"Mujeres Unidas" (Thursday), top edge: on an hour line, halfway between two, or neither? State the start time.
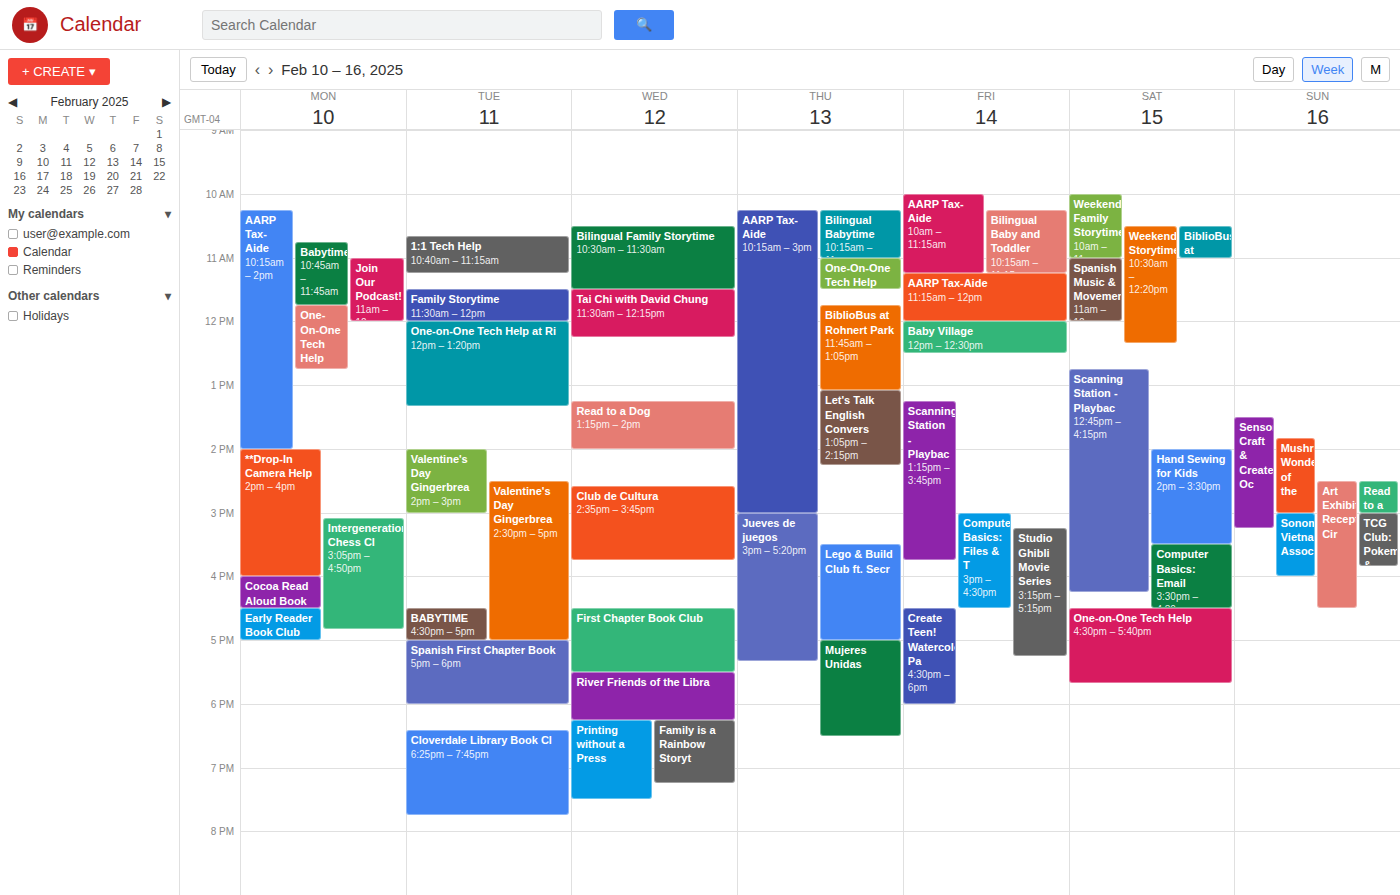
5:00 PM -- exactly on the 5 PM line.